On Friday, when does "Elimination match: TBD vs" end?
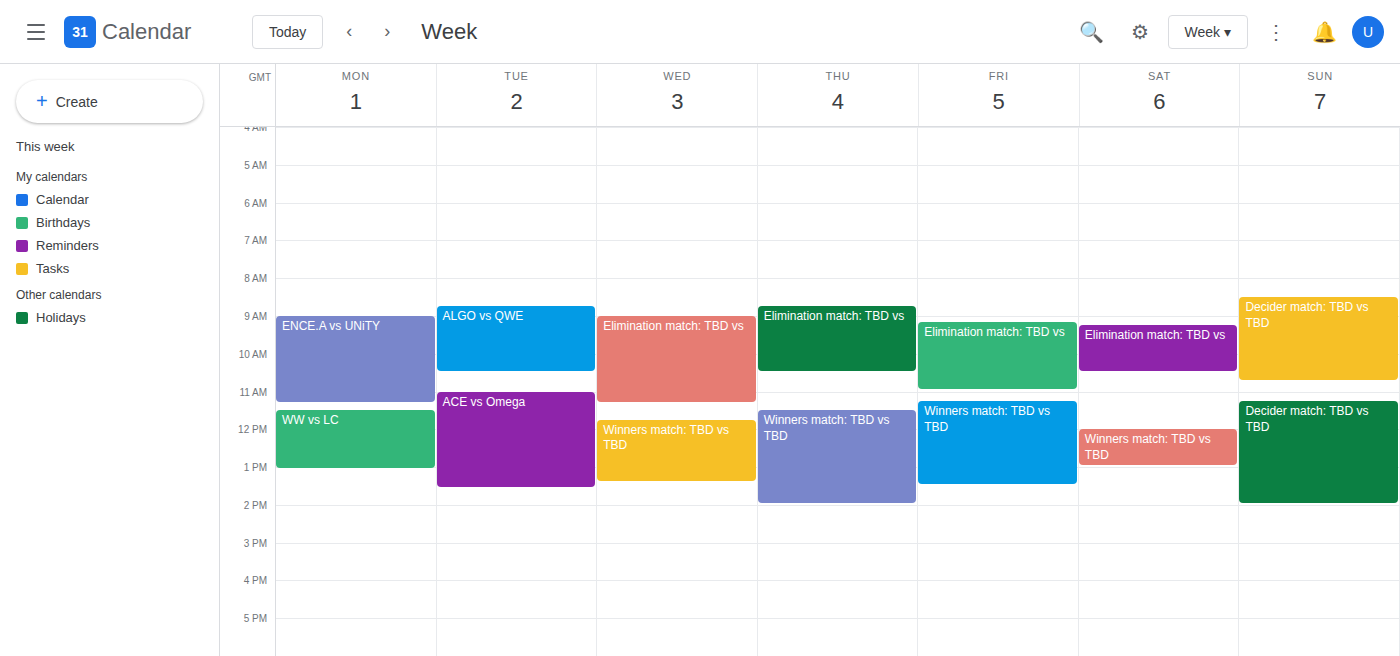
11:00 AM